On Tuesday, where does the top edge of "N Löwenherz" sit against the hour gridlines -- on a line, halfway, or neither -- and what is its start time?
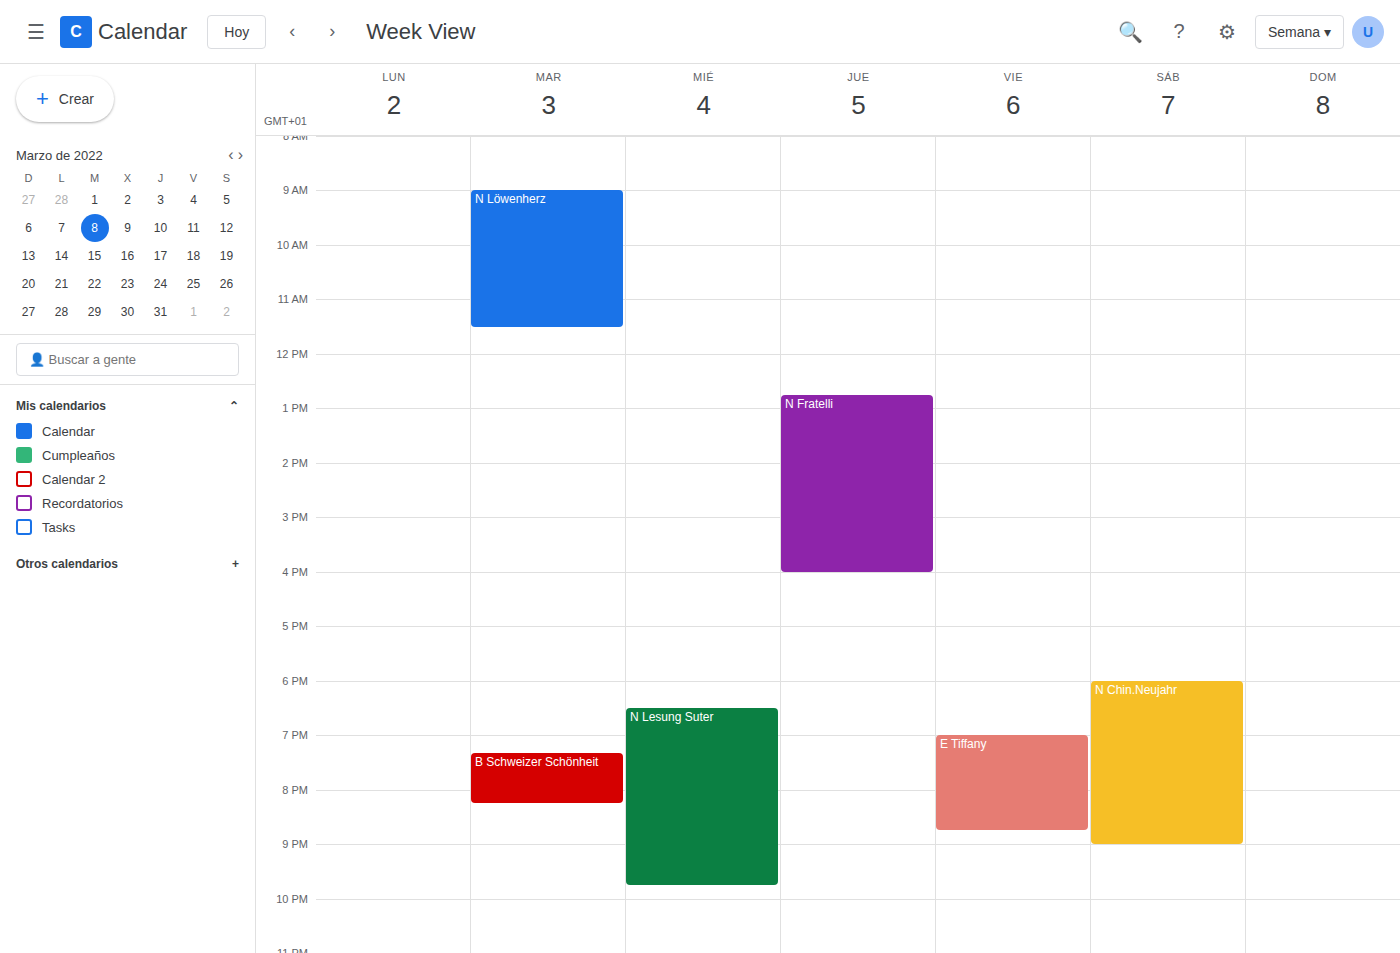
9:00 AM -- exactly on the 9 AM line.